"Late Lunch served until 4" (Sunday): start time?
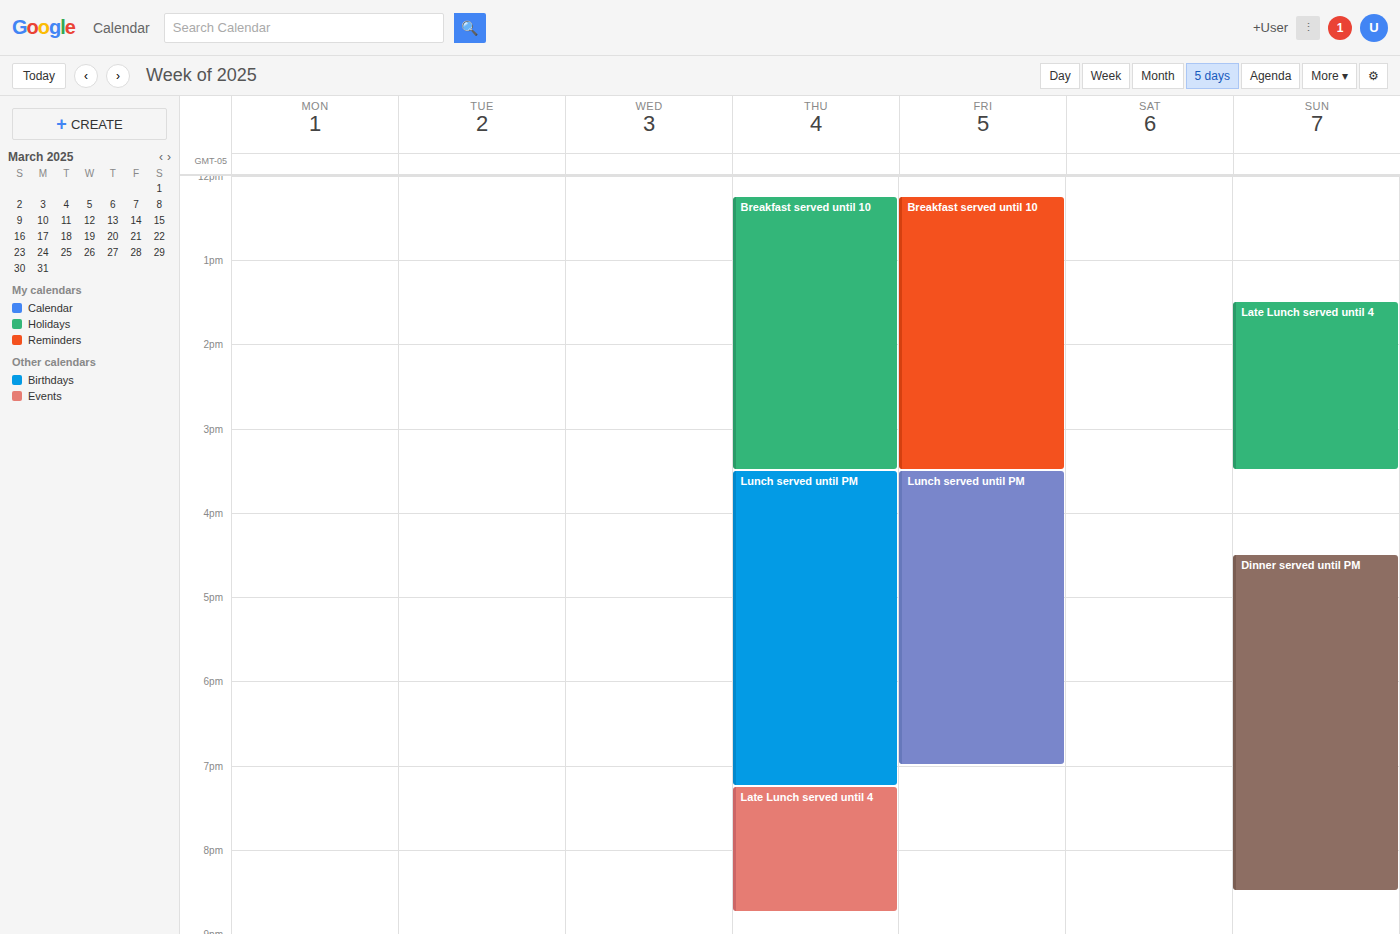
13:30